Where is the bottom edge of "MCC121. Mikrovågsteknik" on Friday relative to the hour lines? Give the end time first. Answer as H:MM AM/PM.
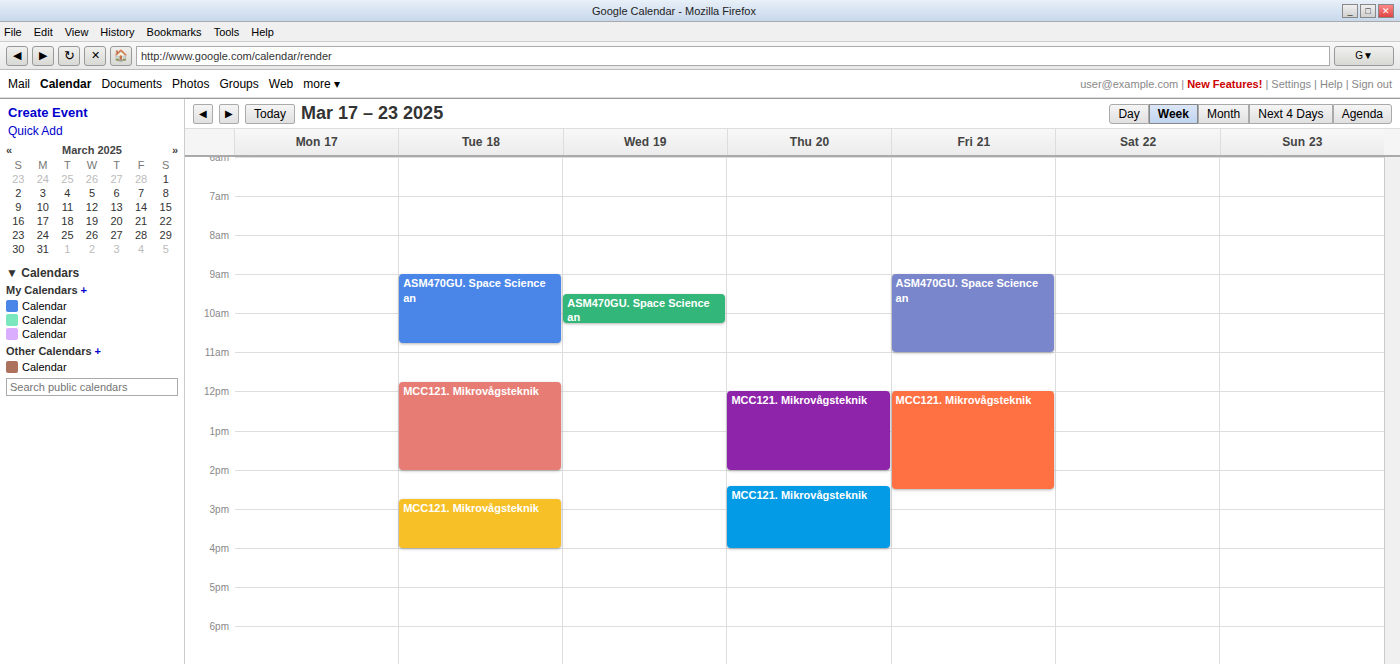
2:30 PM -- halfway between the 2 PM and 3 PM lines.